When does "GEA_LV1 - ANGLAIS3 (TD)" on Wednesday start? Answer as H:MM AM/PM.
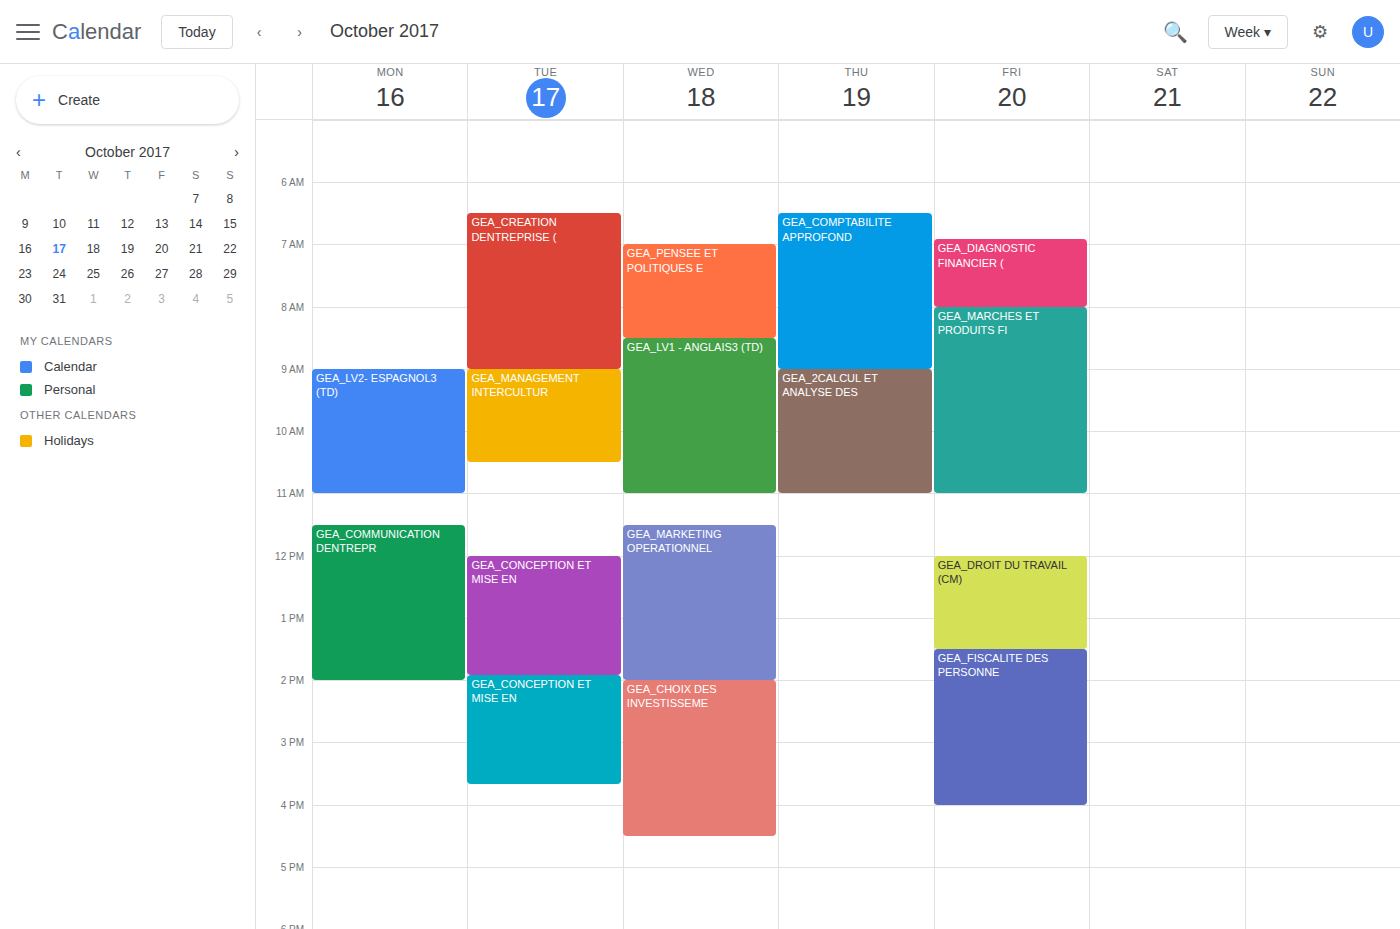
8:30 AM